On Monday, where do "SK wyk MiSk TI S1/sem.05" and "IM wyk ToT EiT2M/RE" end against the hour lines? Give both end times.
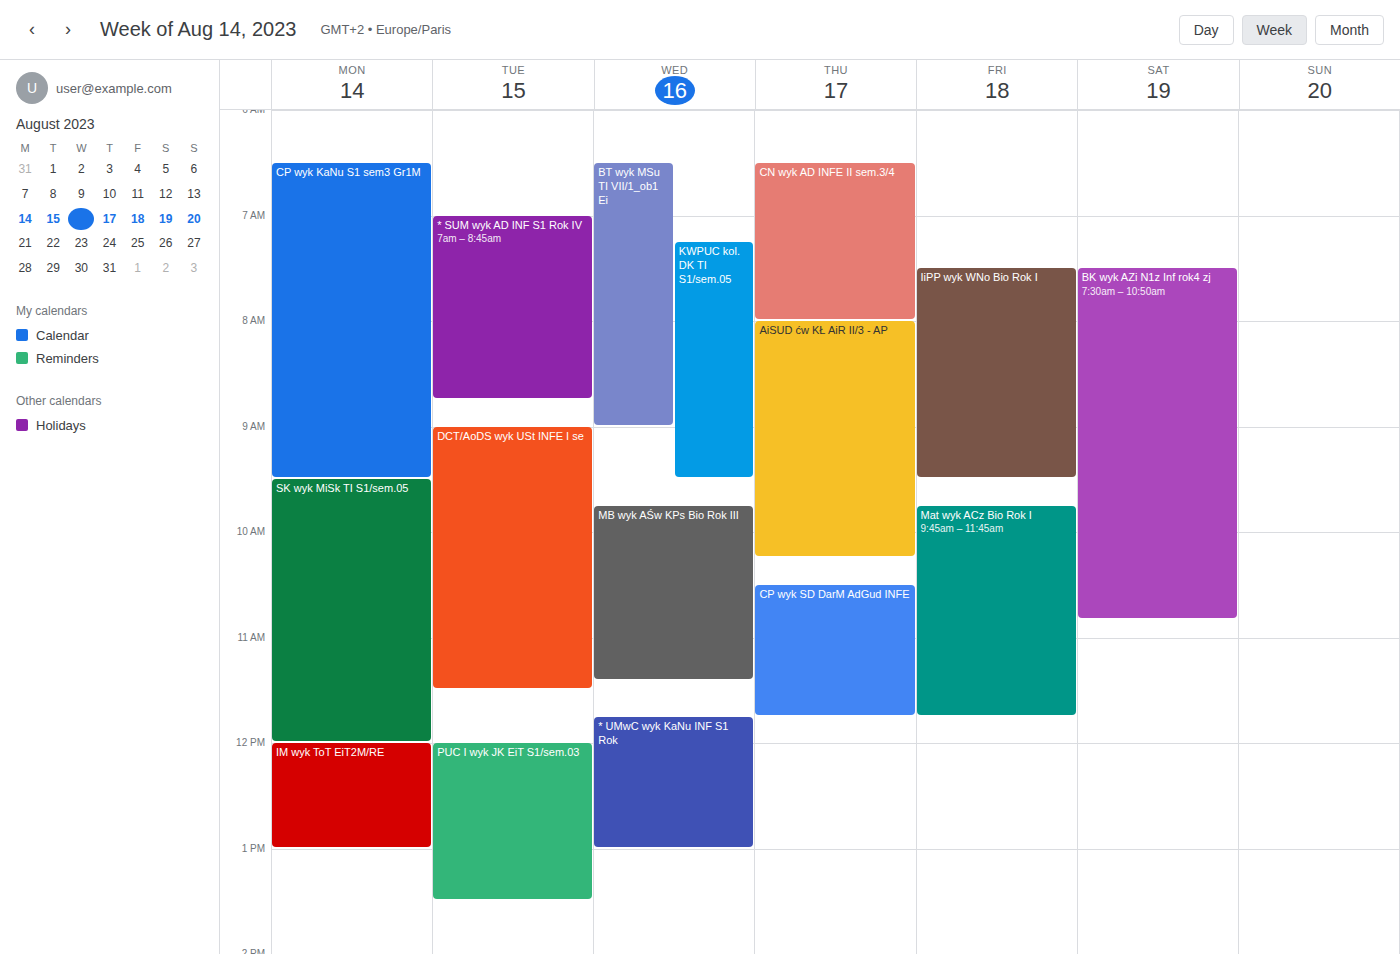
"SK wyk MiSk TI S1/sem.05": 12:00 PM, exactly on the 12 PM line. "IM wyk ToT EiT2M/RE": 1:00 PM, exactly on the 1 PM line.